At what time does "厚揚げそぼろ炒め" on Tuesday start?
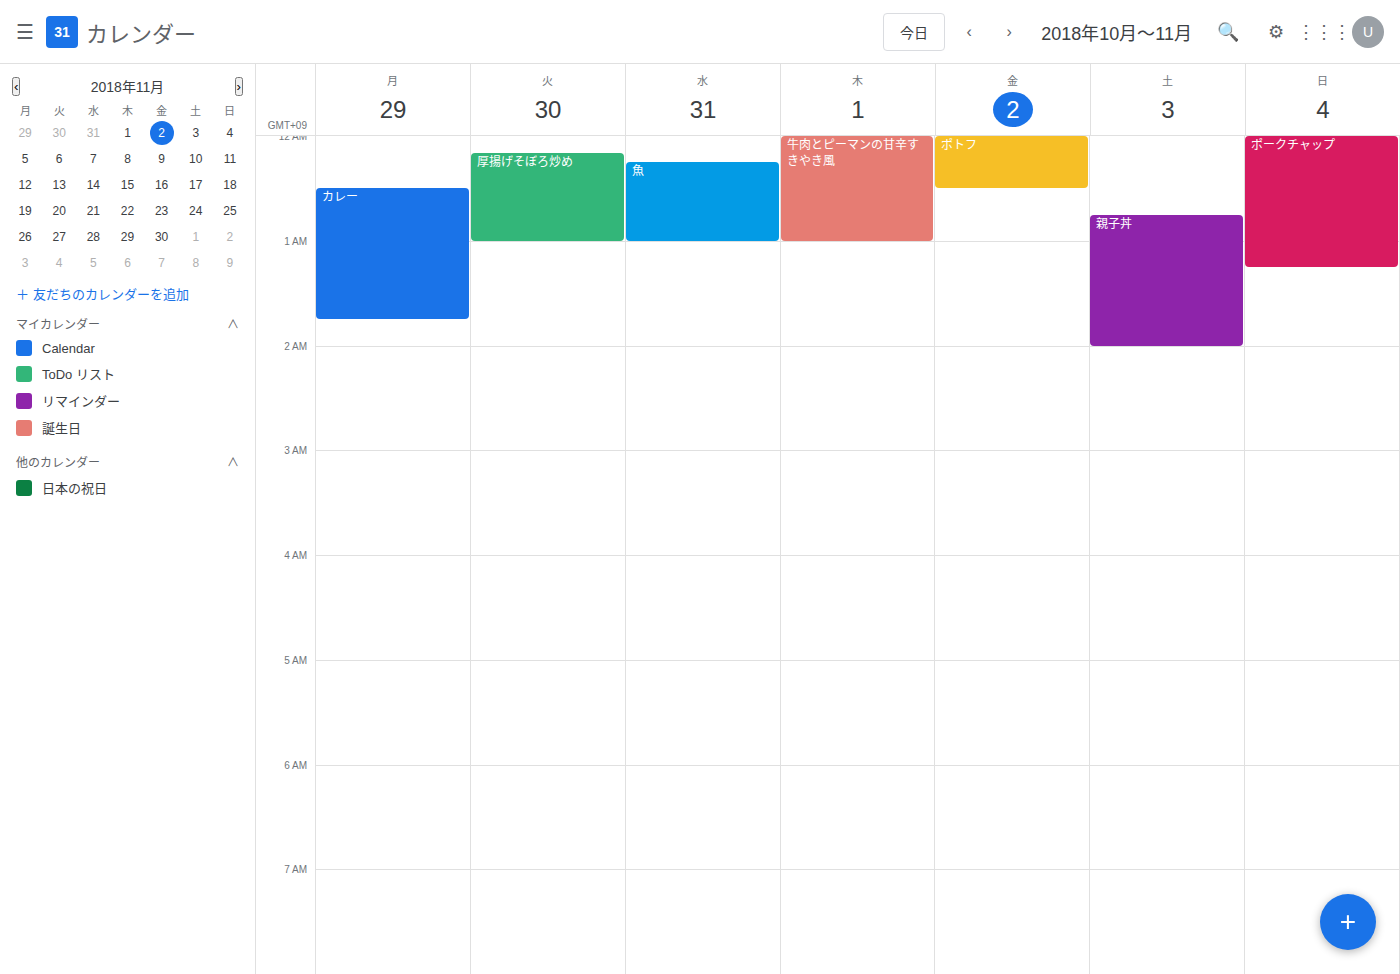
12:10 AM